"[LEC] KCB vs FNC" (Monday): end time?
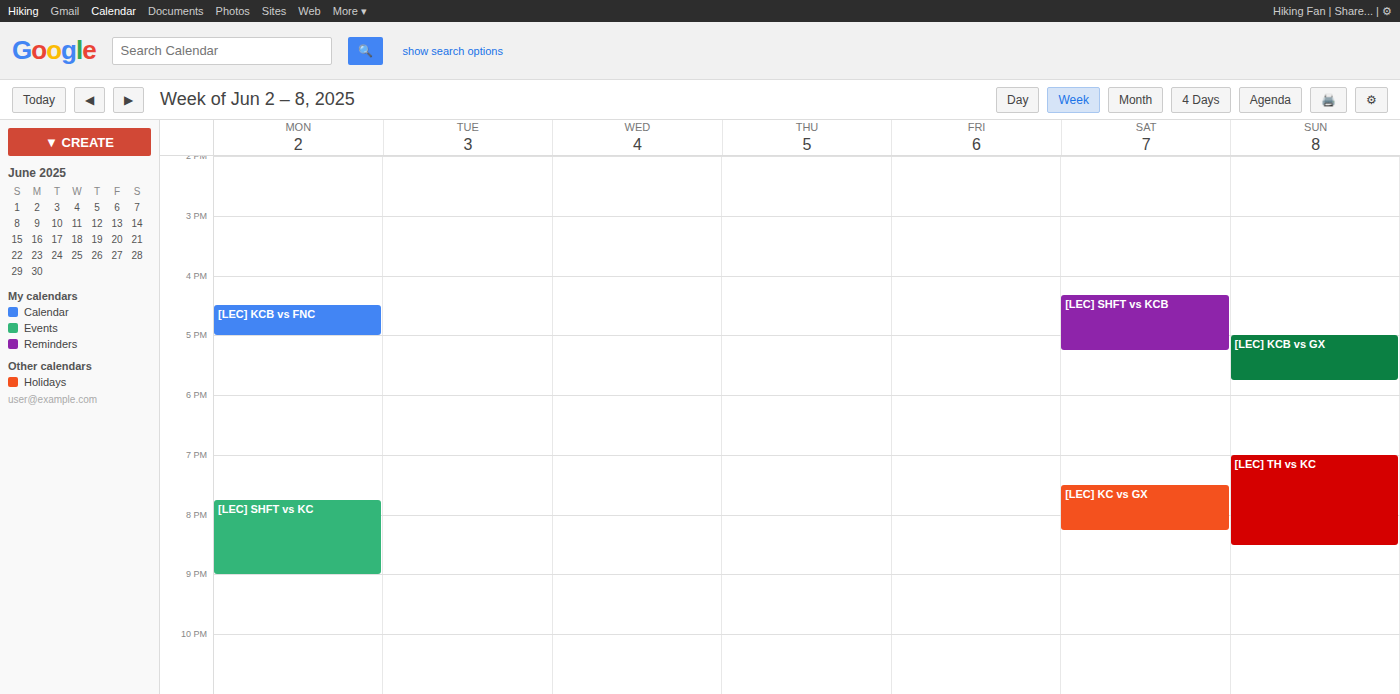
5:00 PM